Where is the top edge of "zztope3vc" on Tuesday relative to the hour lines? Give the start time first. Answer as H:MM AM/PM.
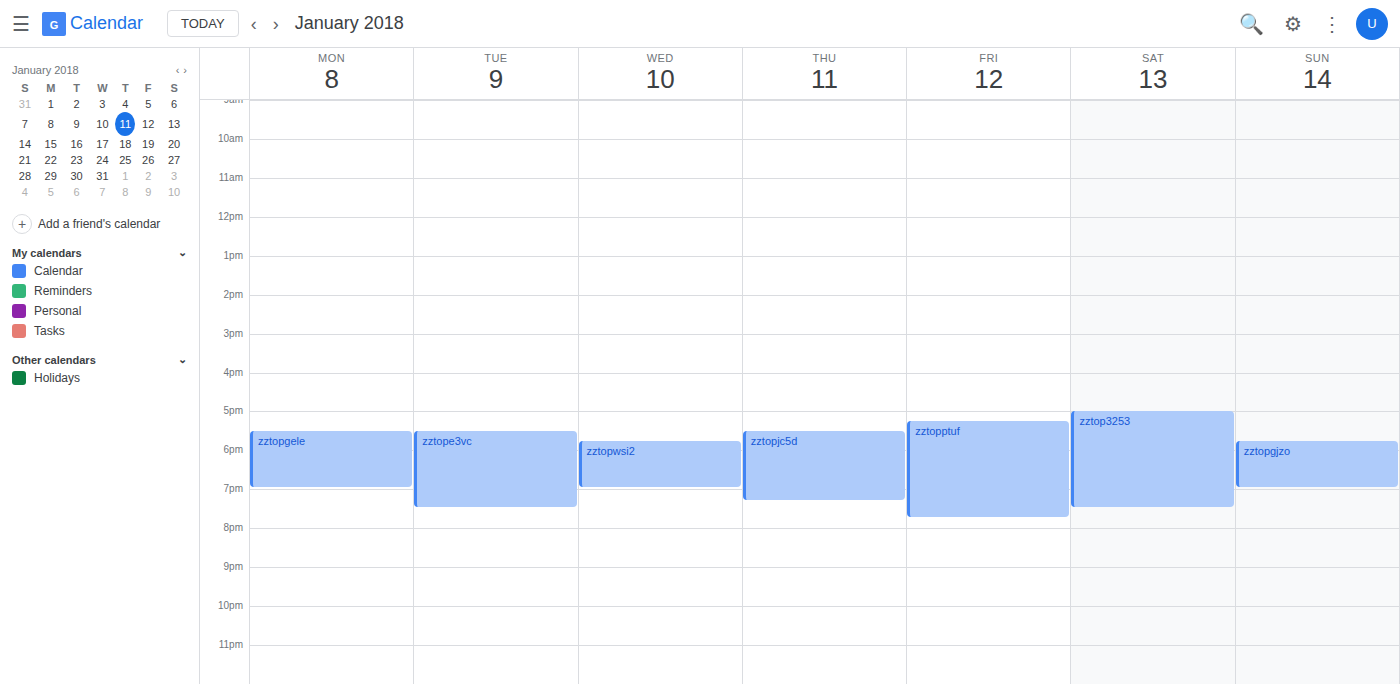
5:30 PM -- halfway between the 5 PM and 6 PM lines.